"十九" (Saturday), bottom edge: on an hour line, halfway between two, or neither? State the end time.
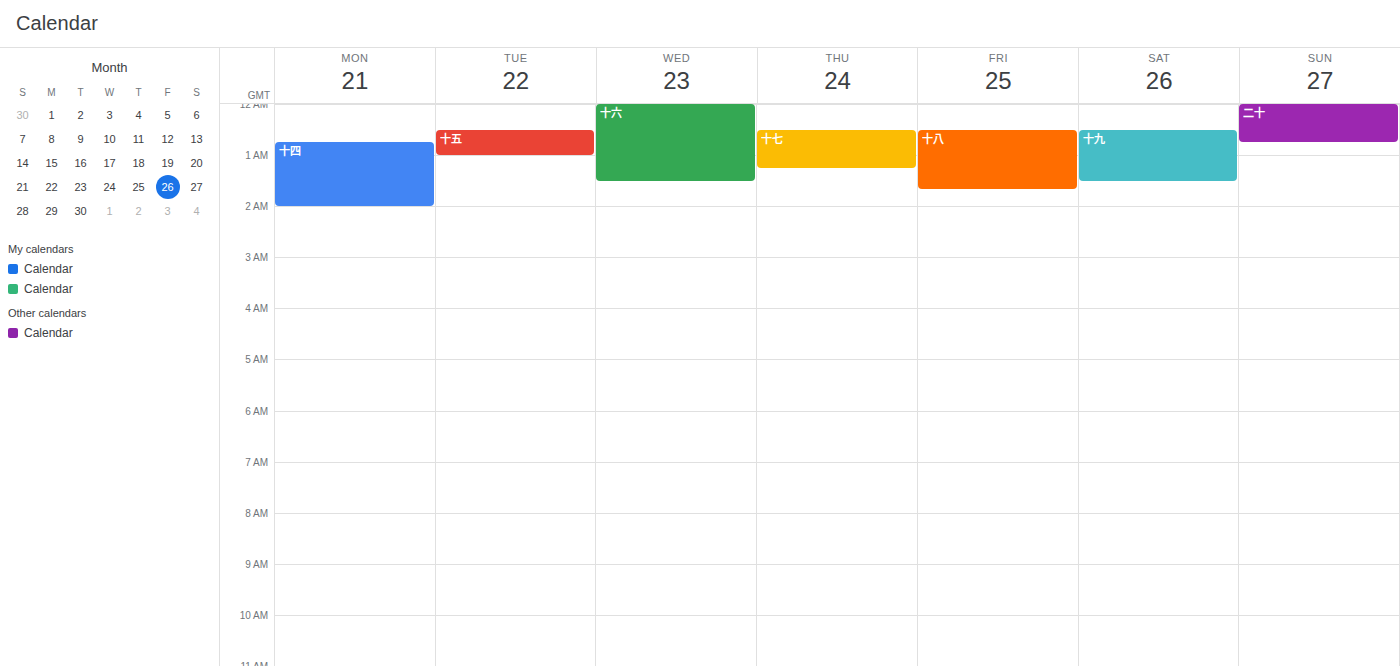
1:30 AM -- halfway between the 1 AM and 2 AM lines.